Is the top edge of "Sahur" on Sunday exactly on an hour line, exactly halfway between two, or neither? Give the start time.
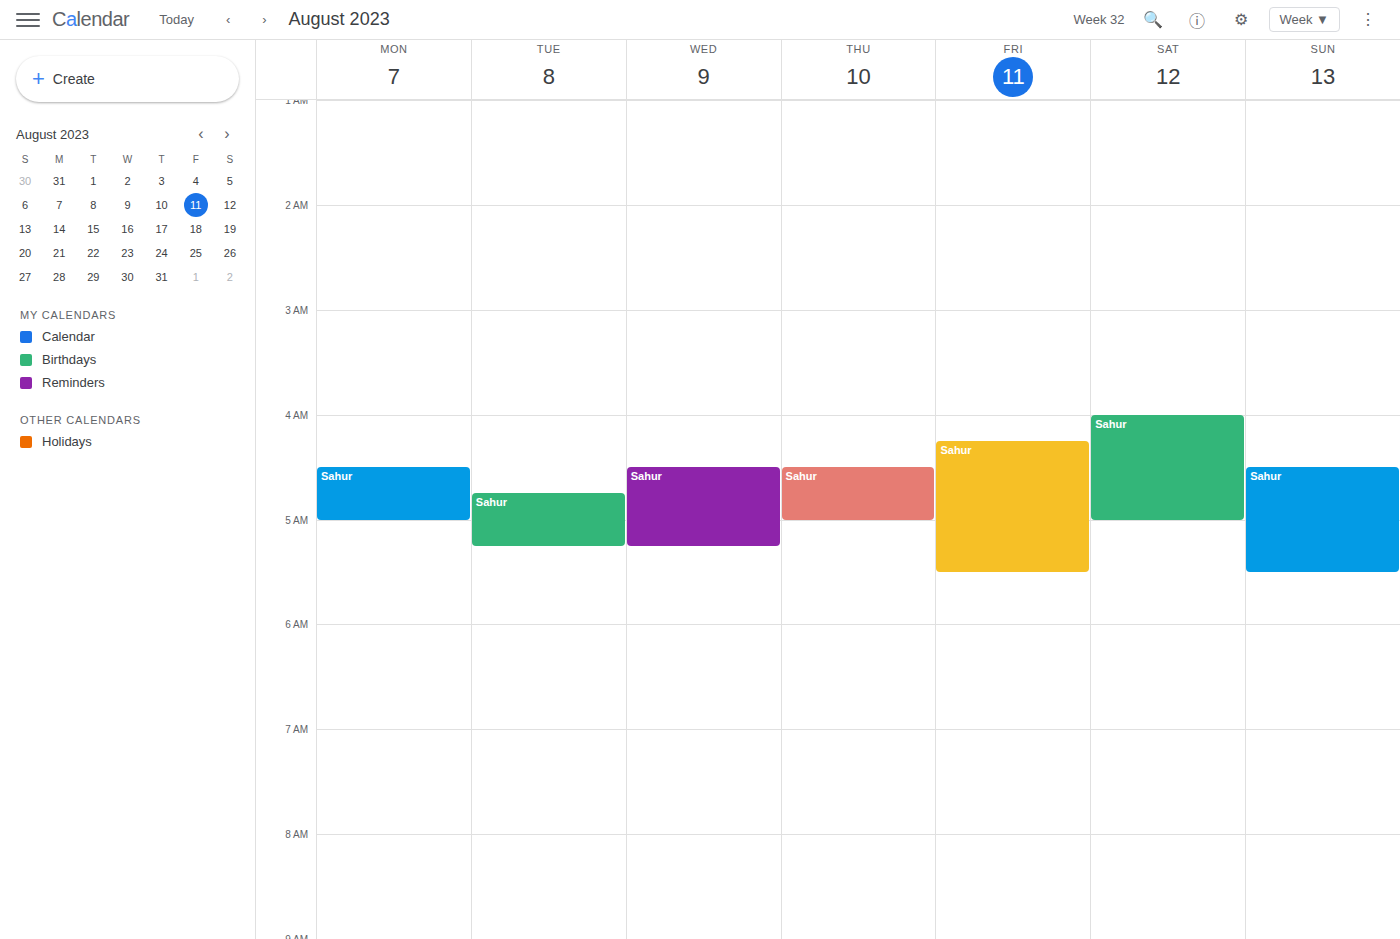
4:30 AM -- halfway between the 4 AM and 5 AM lines.